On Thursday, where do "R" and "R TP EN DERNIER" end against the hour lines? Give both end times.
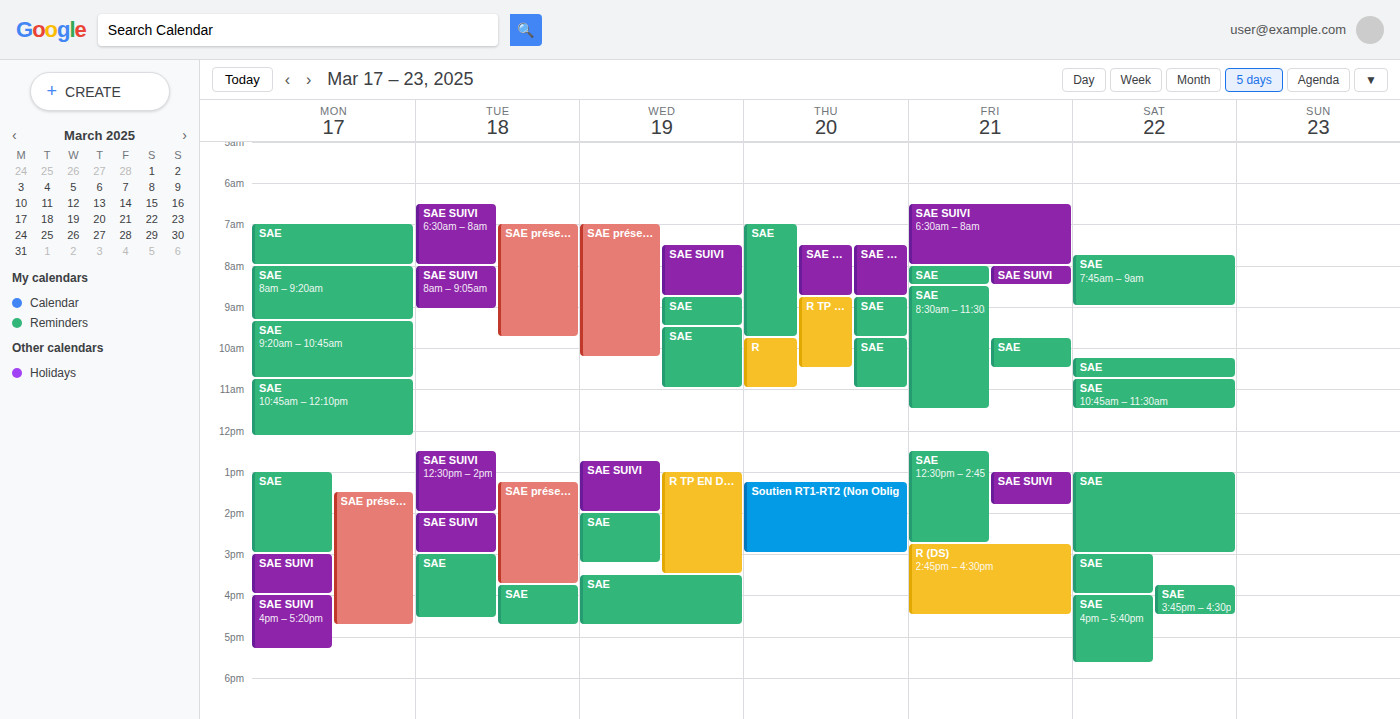
"R": 11:00 AM, exactly on the 11 AM line. "R TP EN DERNIER": 10:30 AM, halfway between the 10 AM and 11 AM lines.